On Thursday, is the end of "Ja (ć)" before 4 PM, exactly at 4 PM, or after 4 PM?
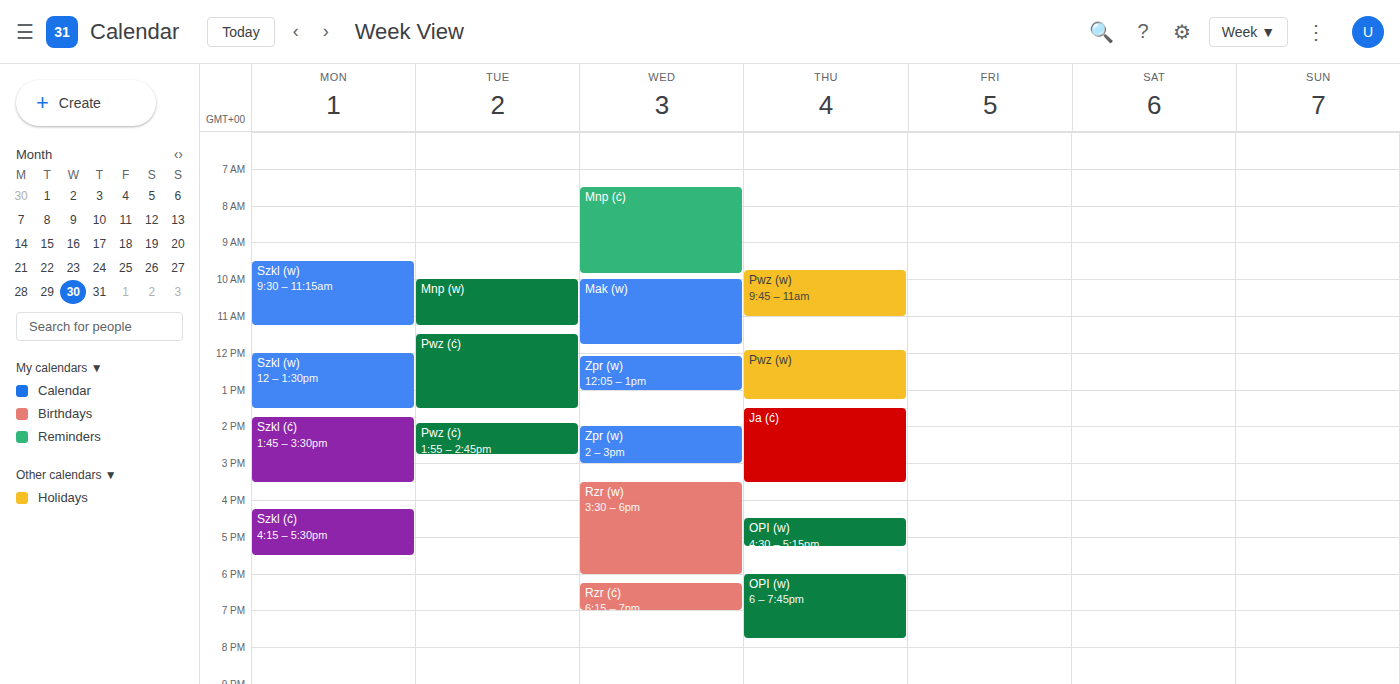
3:30 PM -- before 4 PM, 30 minutes above the 4 PM line.